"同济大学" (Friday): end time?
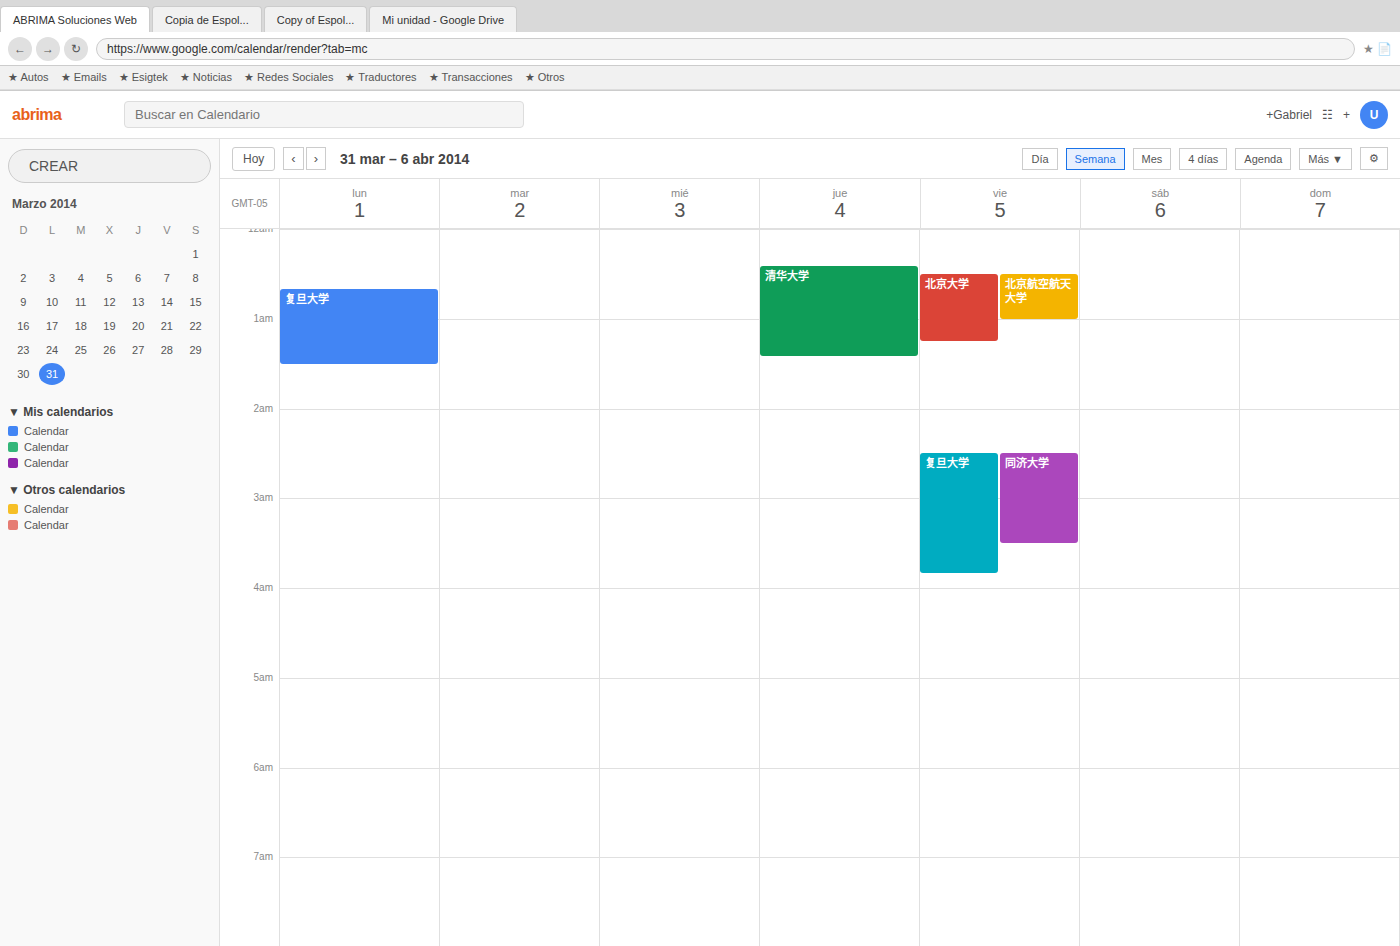
3:30 AM